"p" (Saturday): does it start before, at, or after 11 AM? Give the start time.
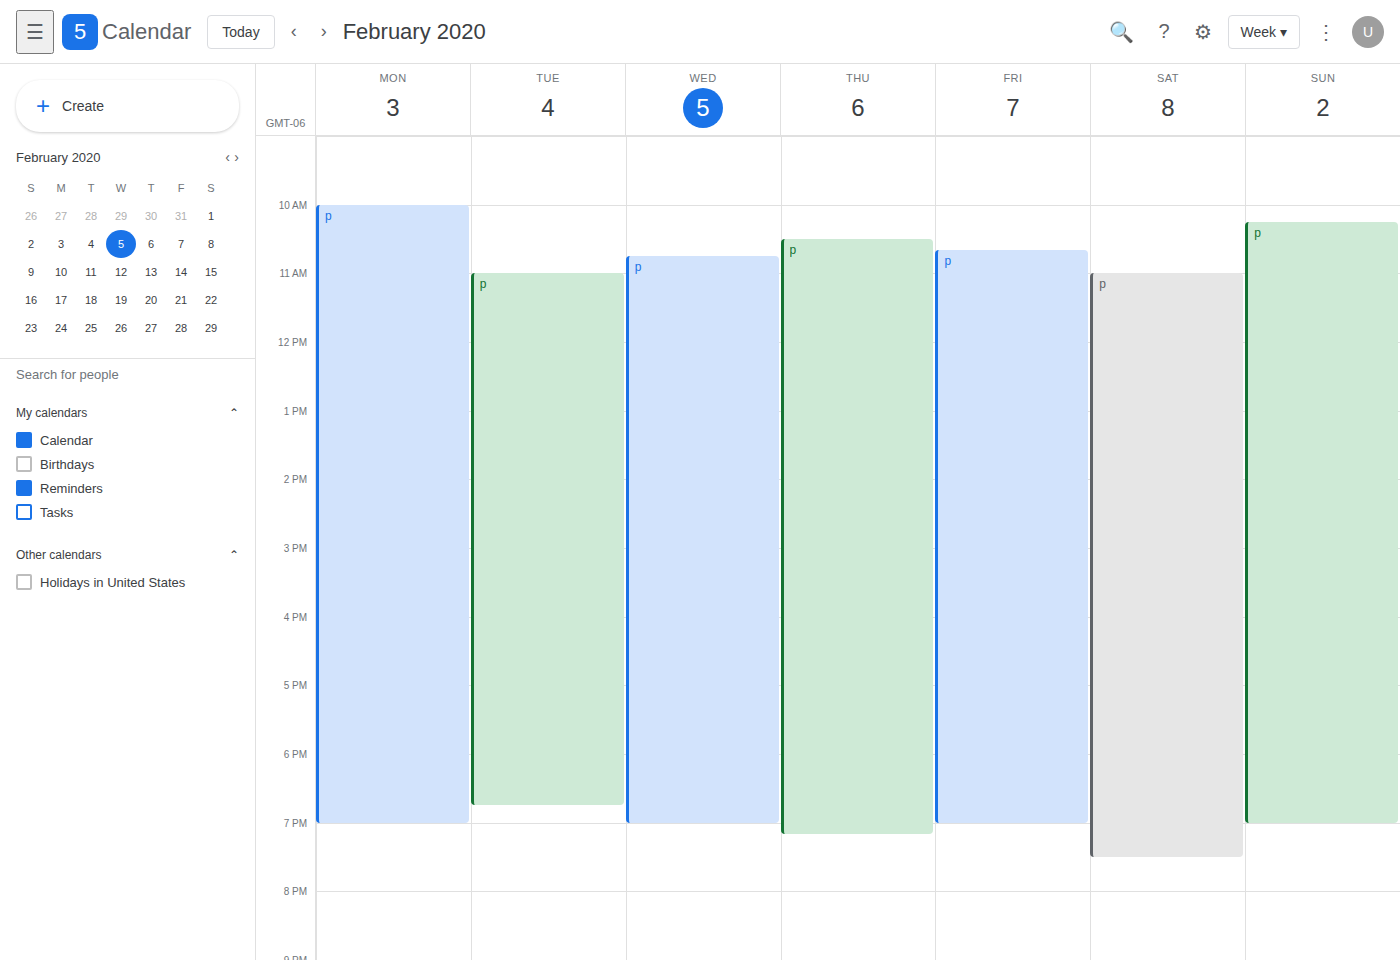
11:00 AM -- exactly at 11 AM, on the 11 AM line.